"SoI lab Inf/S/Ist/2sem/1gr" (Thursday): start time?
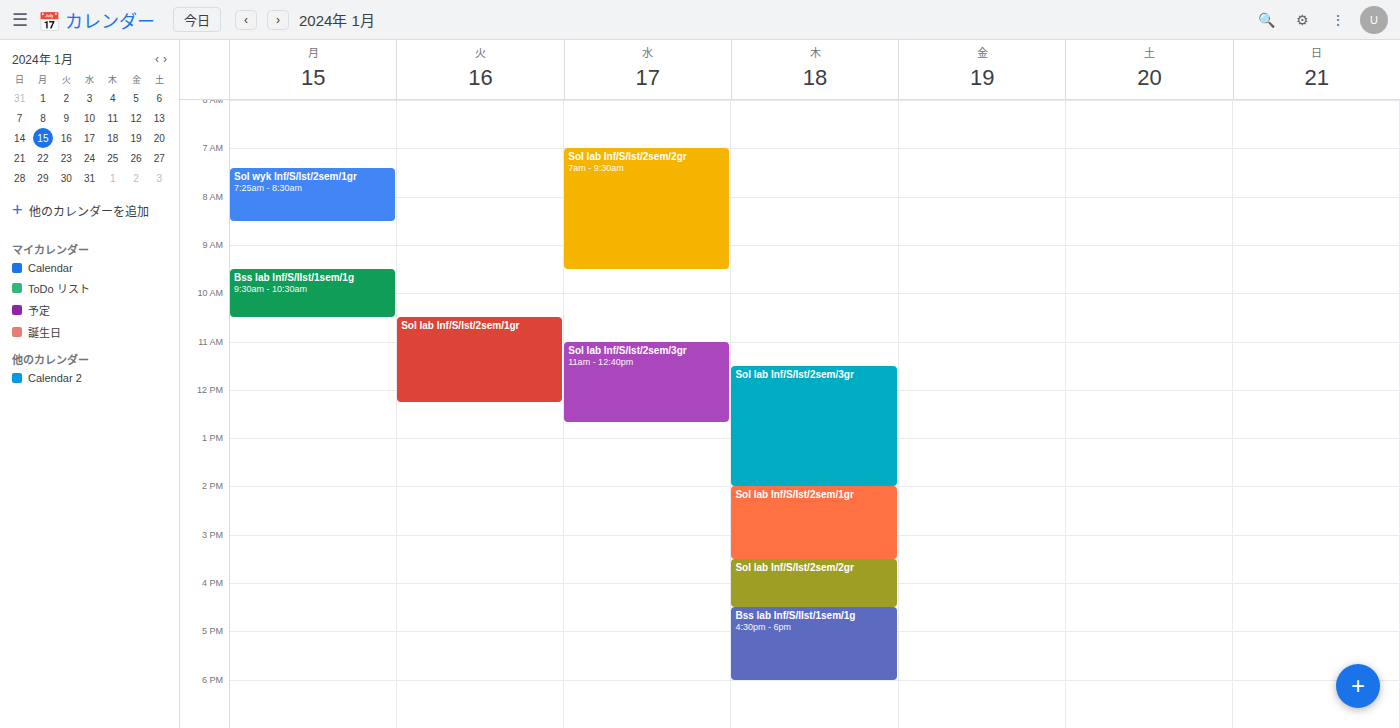
2:00 PM